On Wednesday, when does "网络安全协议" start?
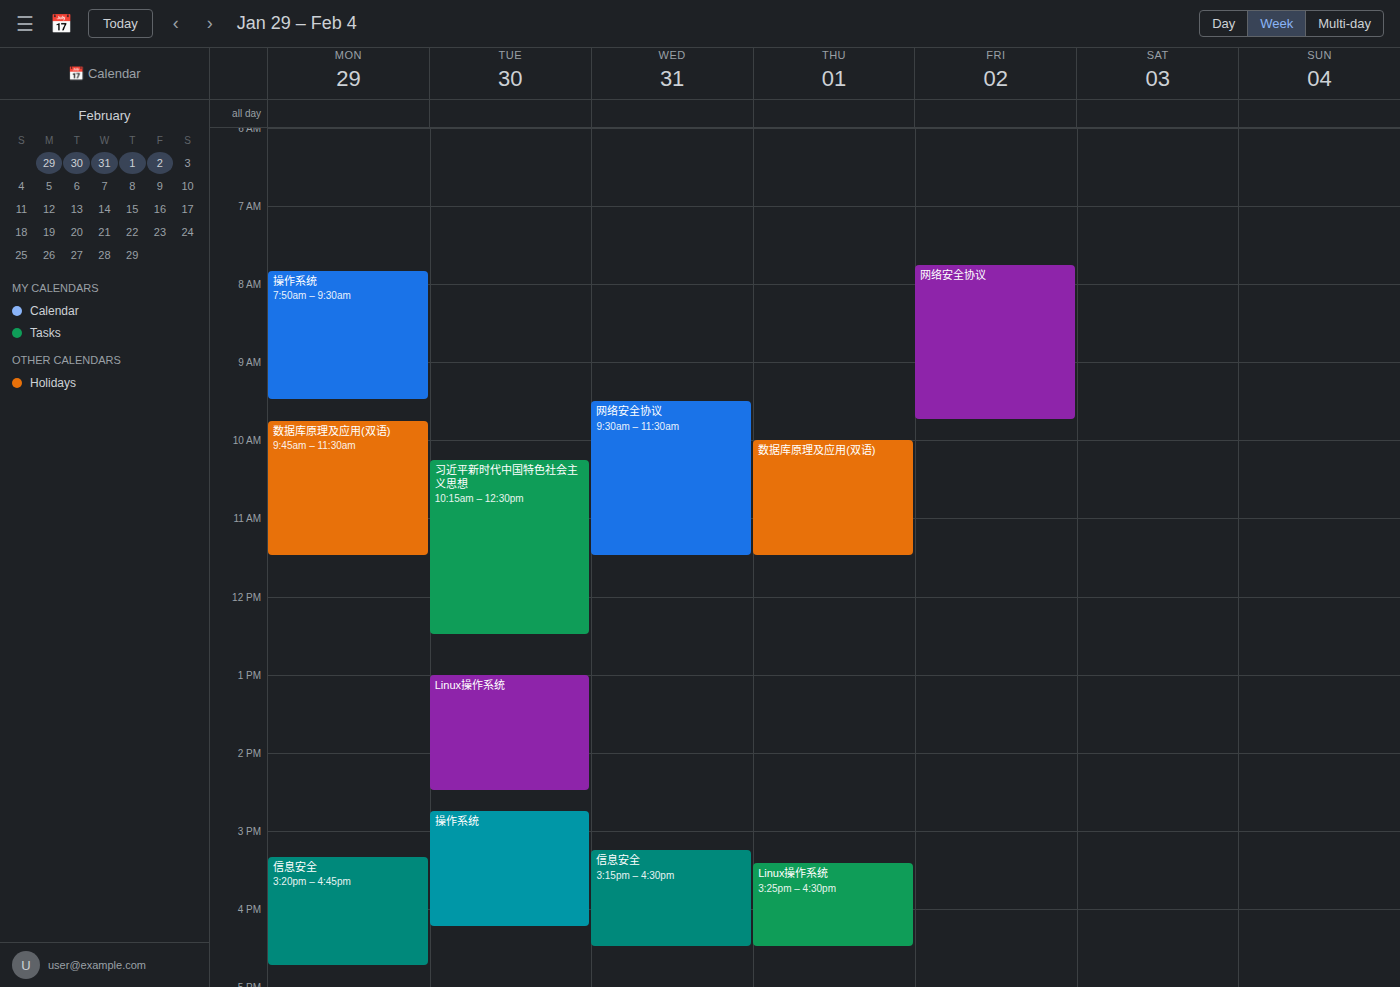
9:30 AM